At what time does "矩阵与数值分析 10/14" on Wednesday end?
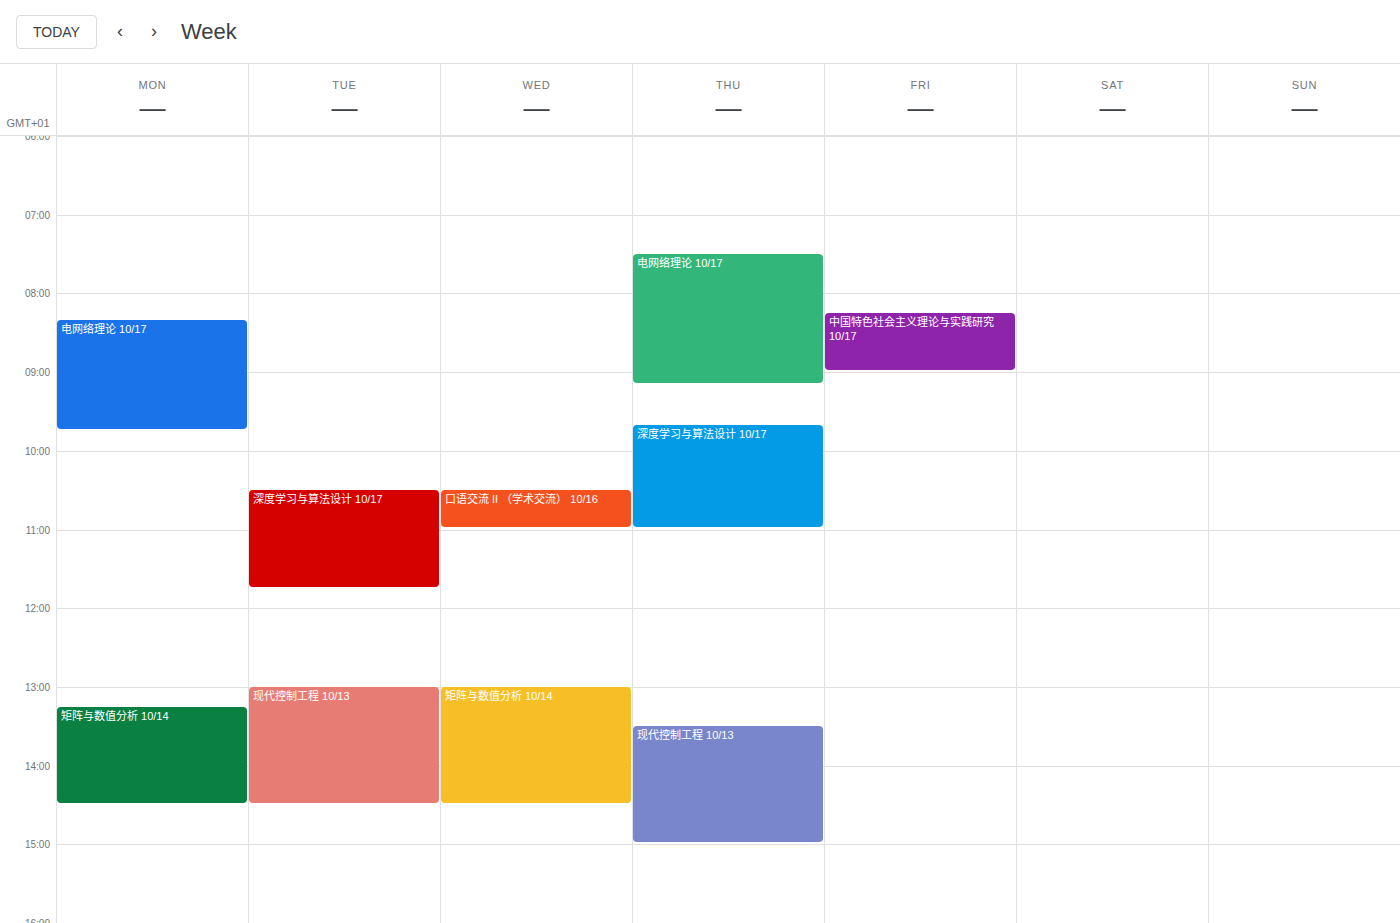
2:30 PM